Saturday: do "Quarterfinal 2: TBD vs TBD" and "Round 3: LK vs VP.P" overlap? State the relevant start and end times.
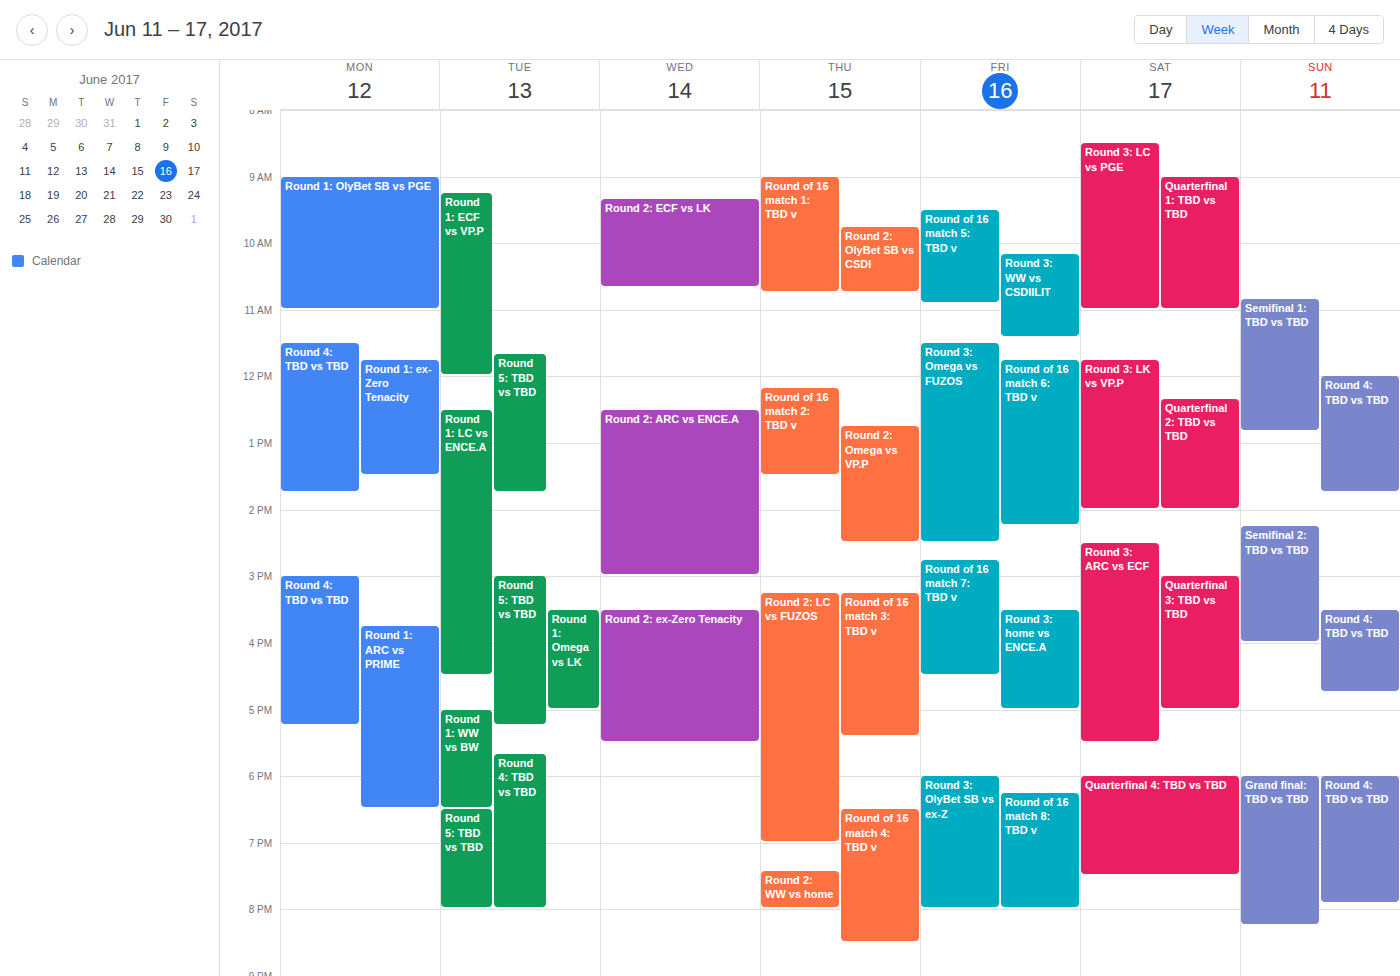
"Quarterfinal 2: TBD vs TBD" runs 12:20 PM to 2:00 PM, inside "Round 3: LK vs VP.P" -- they overlap.